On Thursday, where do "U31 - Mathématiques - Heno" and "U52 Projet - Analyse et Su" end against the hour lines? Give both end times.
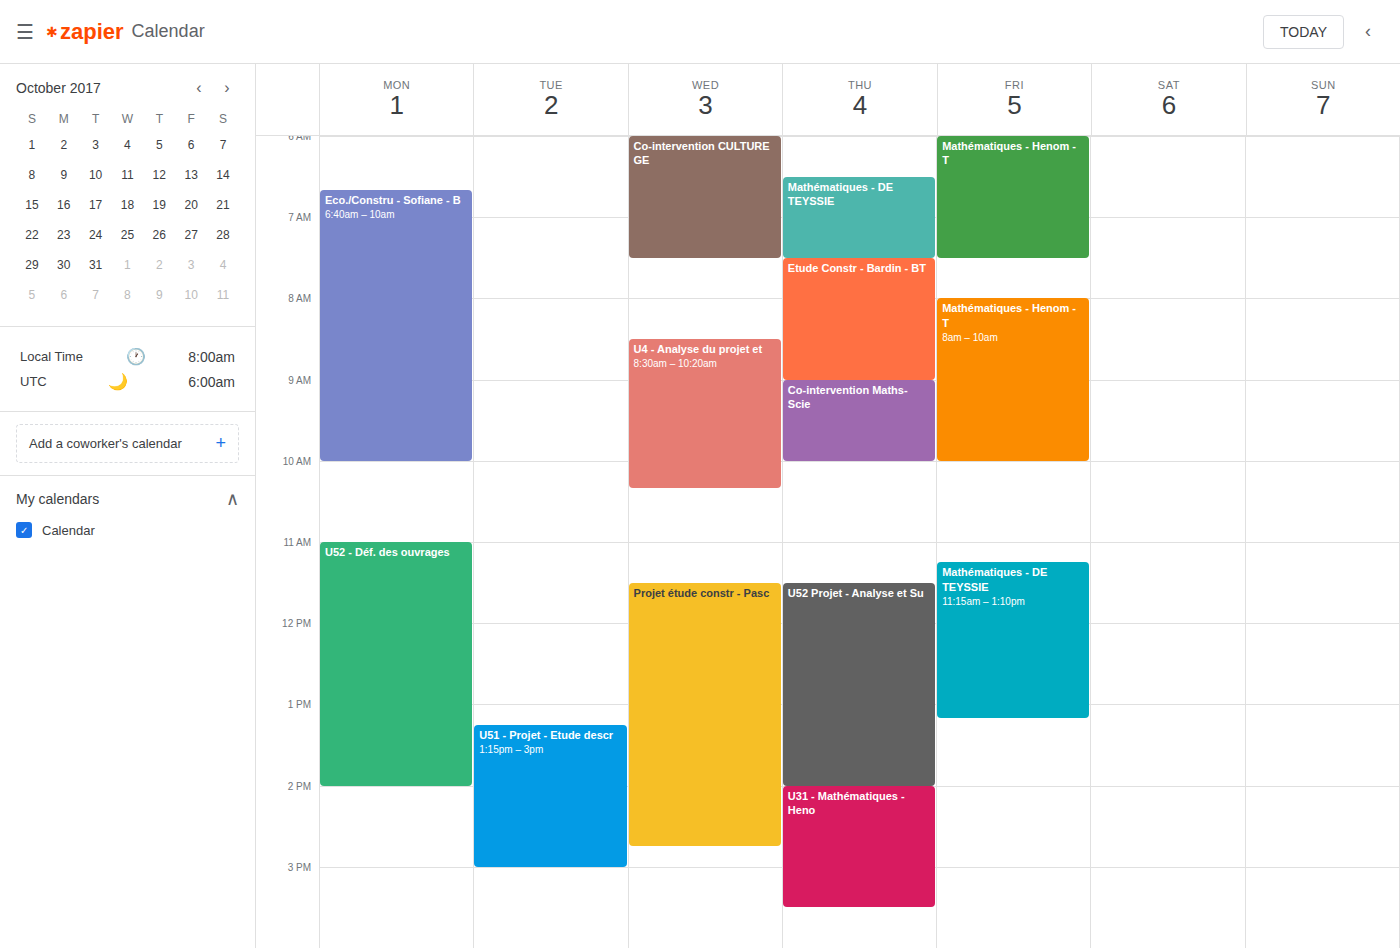
"U31 - Mathématiques - Heno": 3:30 PM, halfway between the 3 PM and 4 PM lines. "U52 Projet - Analyse et Su": 2:00 PM, exactly on the 2 PM line.